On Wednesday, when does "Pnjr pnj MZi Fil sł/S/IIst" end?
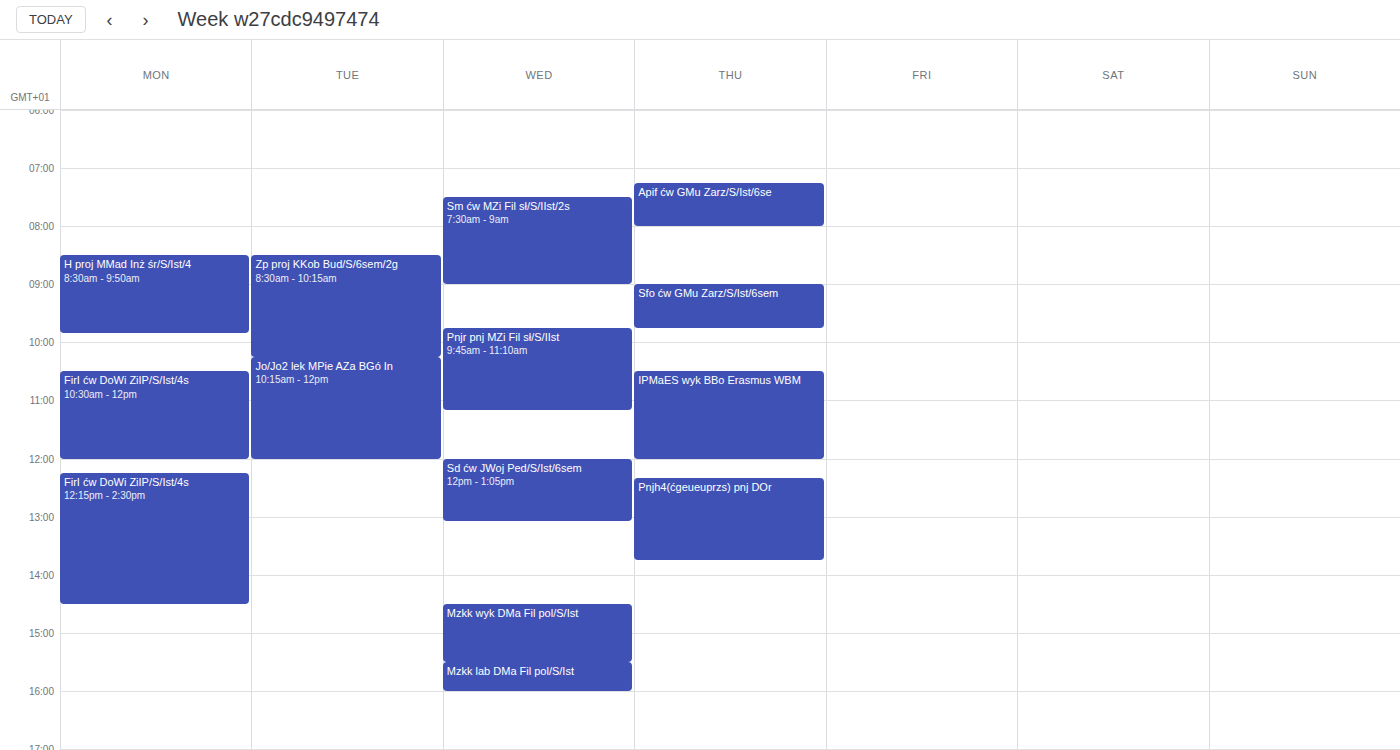
11:10 AM